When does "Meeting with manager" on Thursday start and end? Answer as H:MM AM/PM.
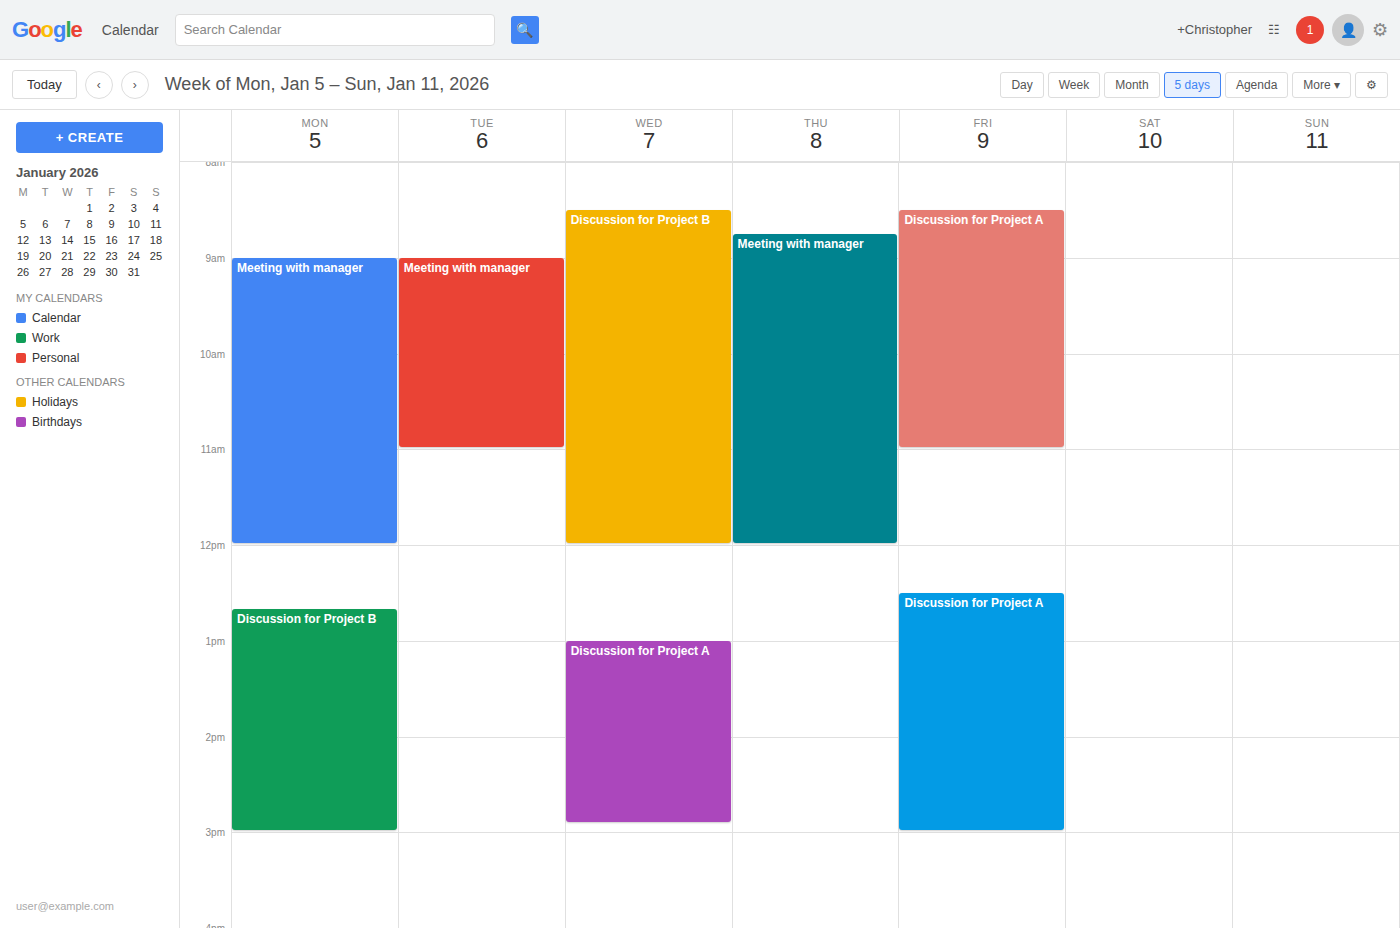
8:45 AM to 12:00 PM